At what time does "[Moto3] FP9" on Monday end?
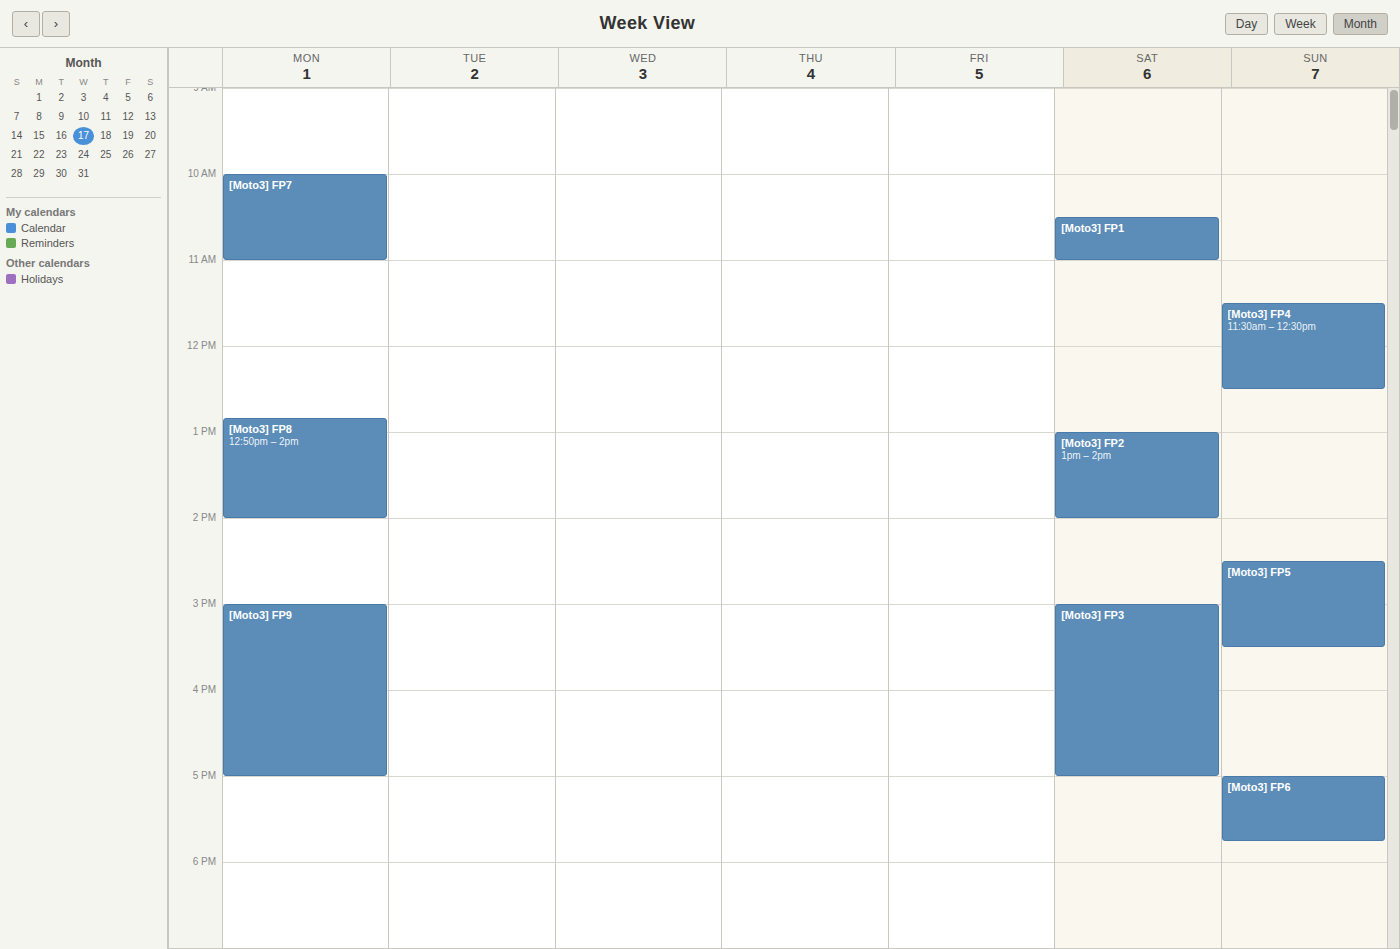
17:00